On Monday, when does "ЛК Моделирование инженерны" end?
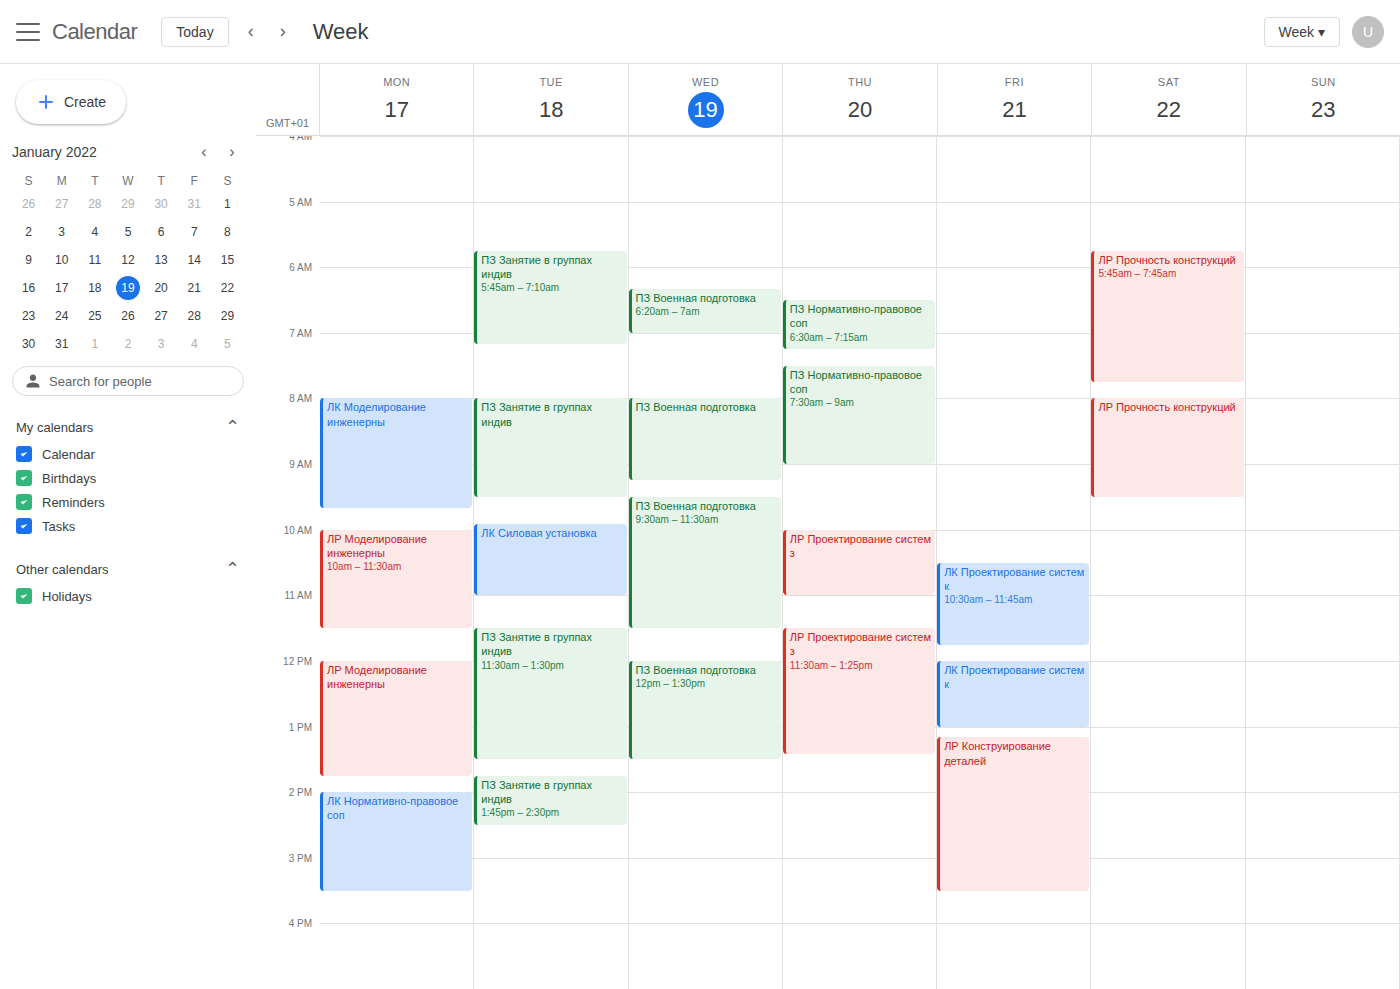
9:40 AM